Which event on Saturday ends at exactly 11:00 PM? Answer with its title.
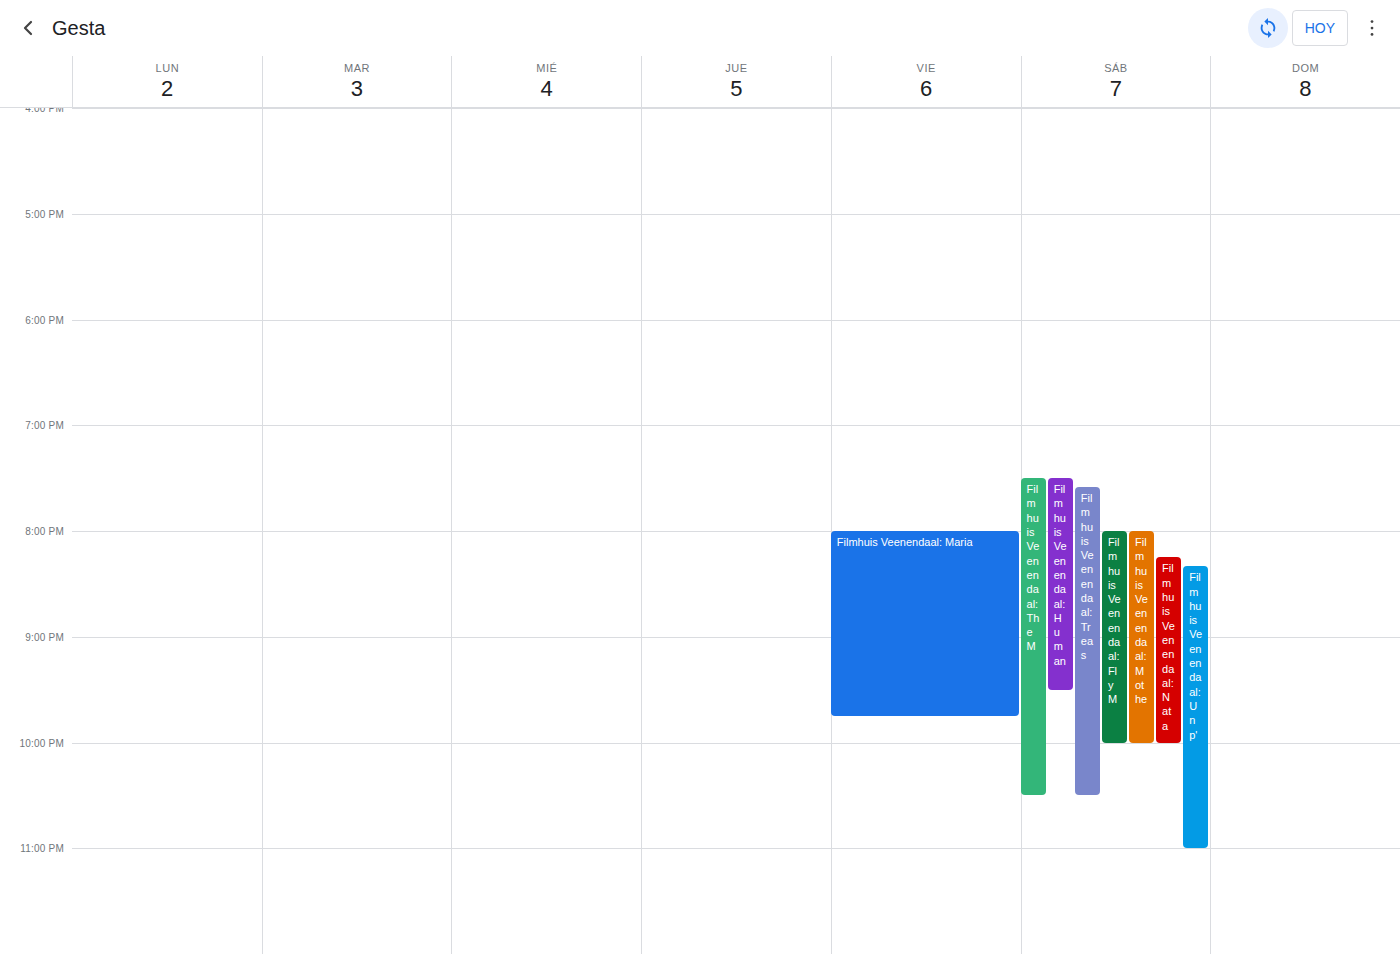
"Filmhuis Veenendaal: Un p'"